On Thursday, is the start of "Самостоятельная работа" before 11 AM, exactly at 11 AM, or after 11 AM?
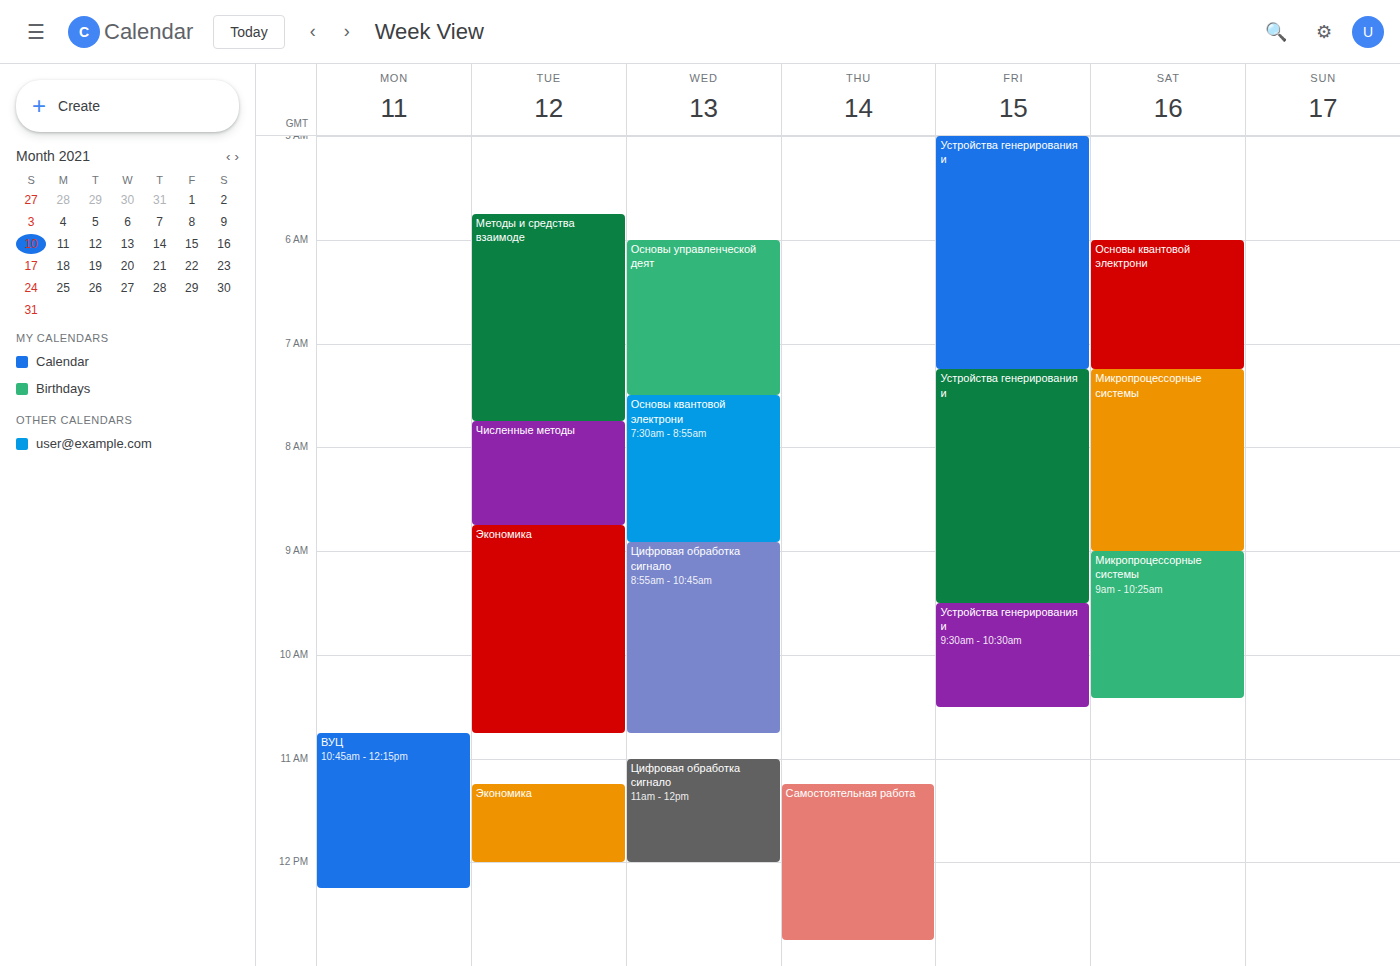
11:15 AM -- after 11 AM, 15 minutes below the 11 AM line.